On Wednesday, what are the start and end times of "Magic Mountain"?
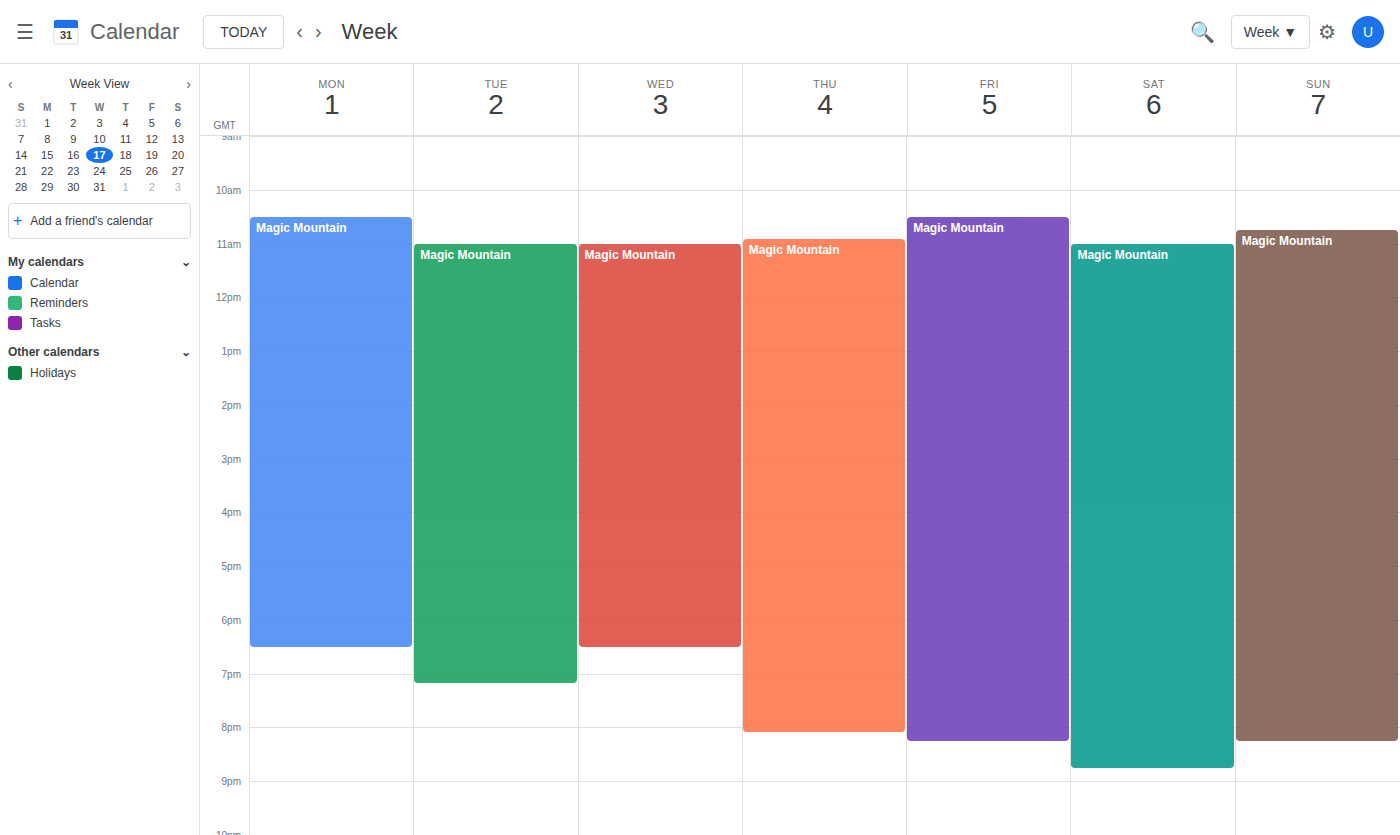
11:00 AM to 6:30 PM